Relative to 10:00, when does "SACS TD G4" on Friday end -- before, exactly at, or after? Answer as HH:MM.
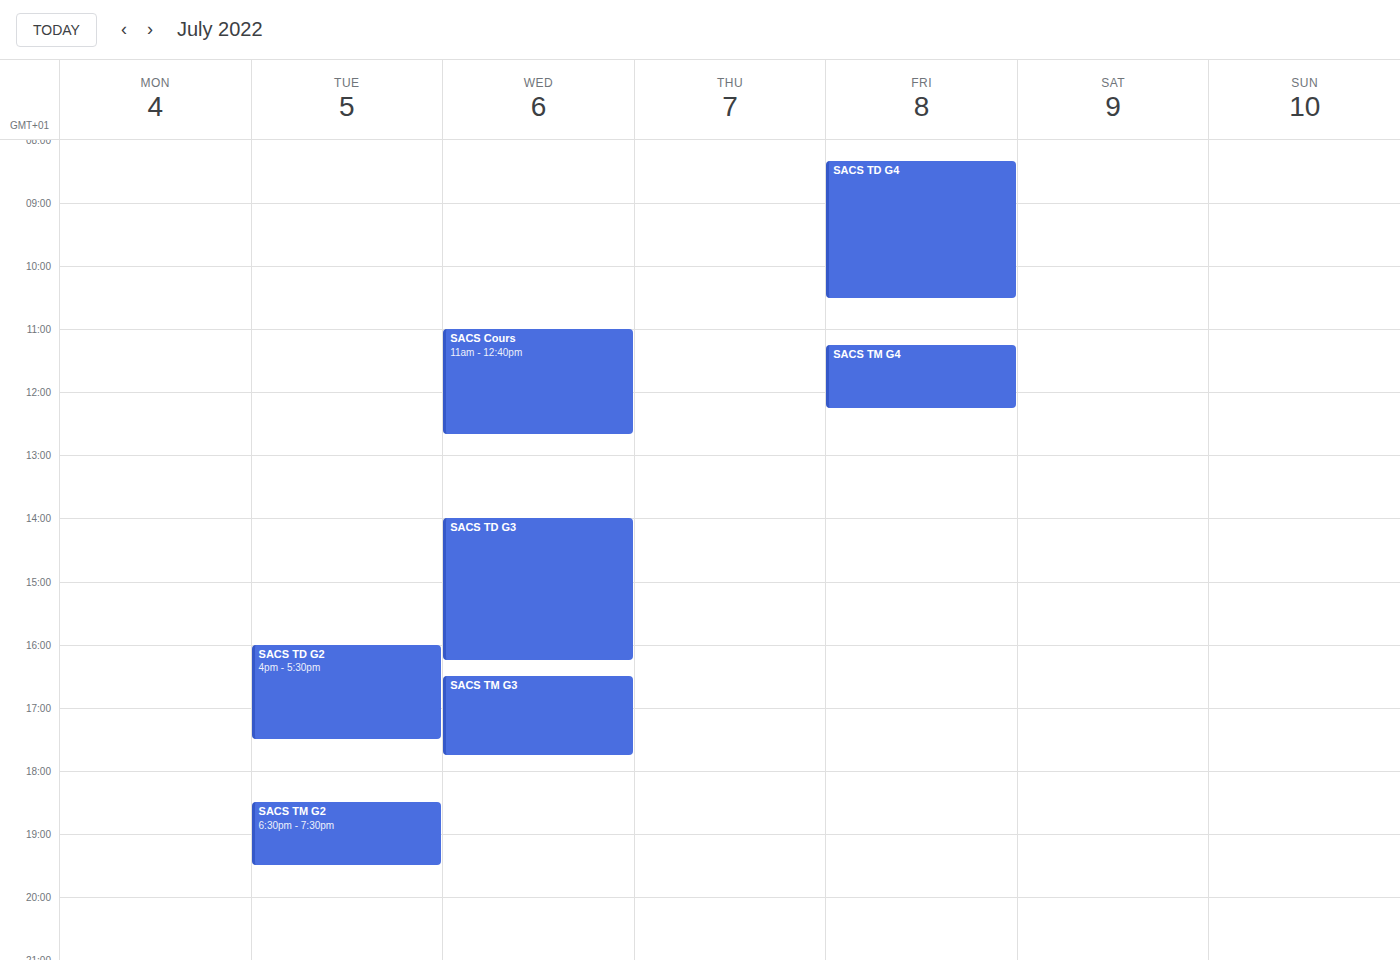
10:30 -- after 10:00, 30 minutes below the 10:00 line.